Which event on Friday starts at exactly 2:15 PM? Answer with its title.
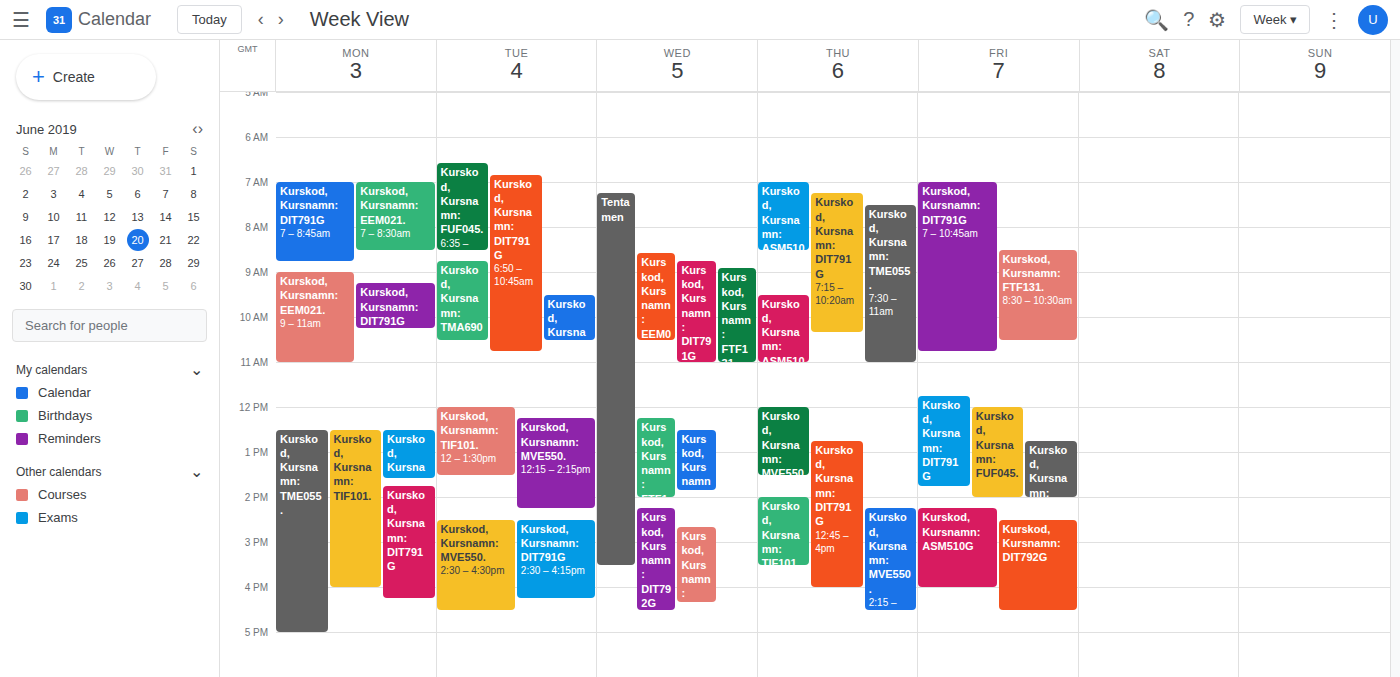
"Kurskod, Kursnamn: ASM510G"